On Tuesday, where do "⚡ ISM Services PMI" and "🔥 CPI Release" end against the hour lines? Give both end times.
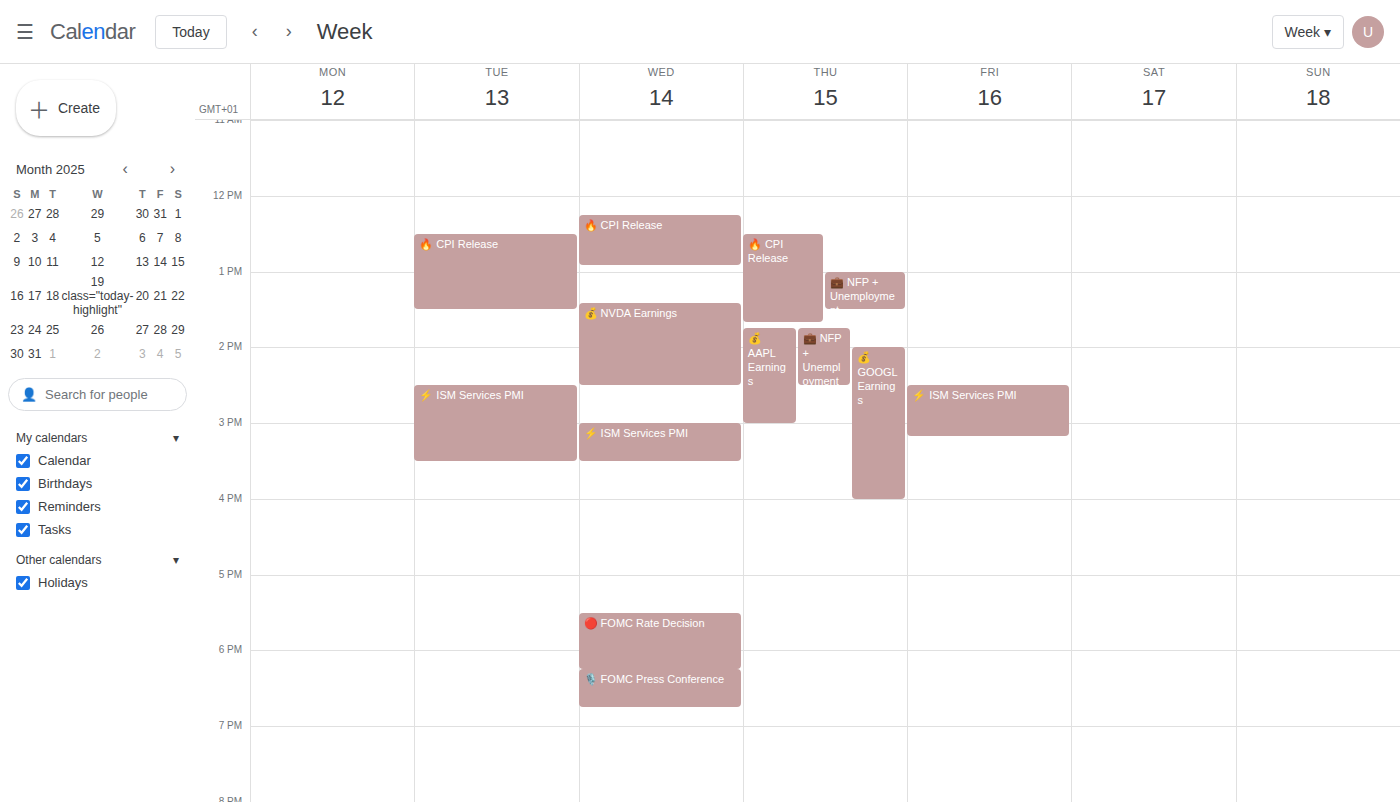
"⚡ ISM Services PMI": 3:30 PM, halfway between the 3 PM and 4 PM lines. "🔥 CPI Release": 1:30 PM, halfway between the 1 PM and 2 PM lines.